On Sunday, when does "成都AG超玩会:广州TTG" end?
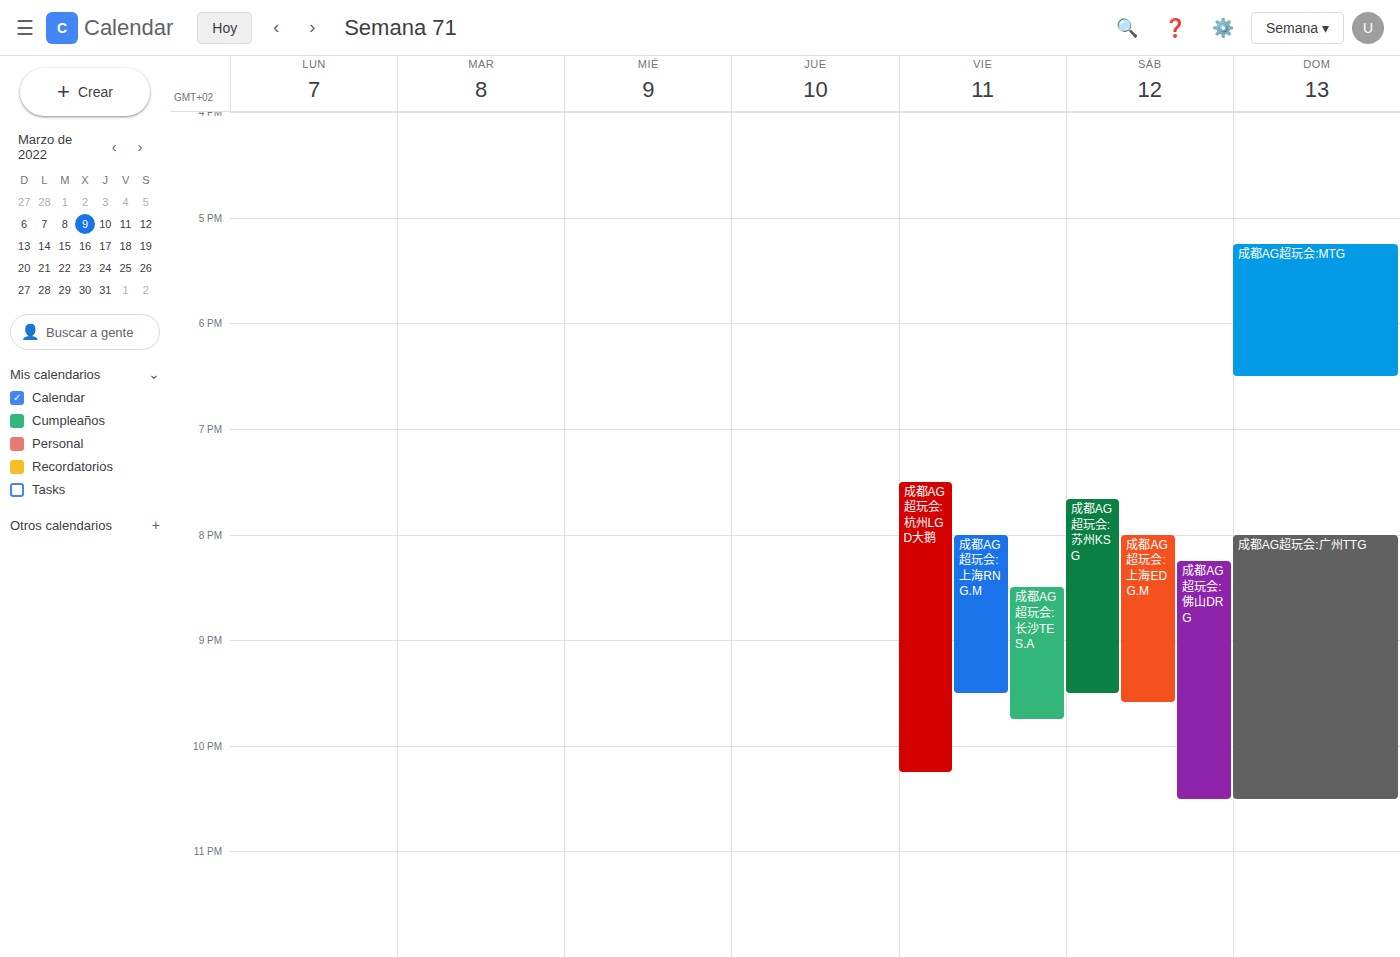
22:30